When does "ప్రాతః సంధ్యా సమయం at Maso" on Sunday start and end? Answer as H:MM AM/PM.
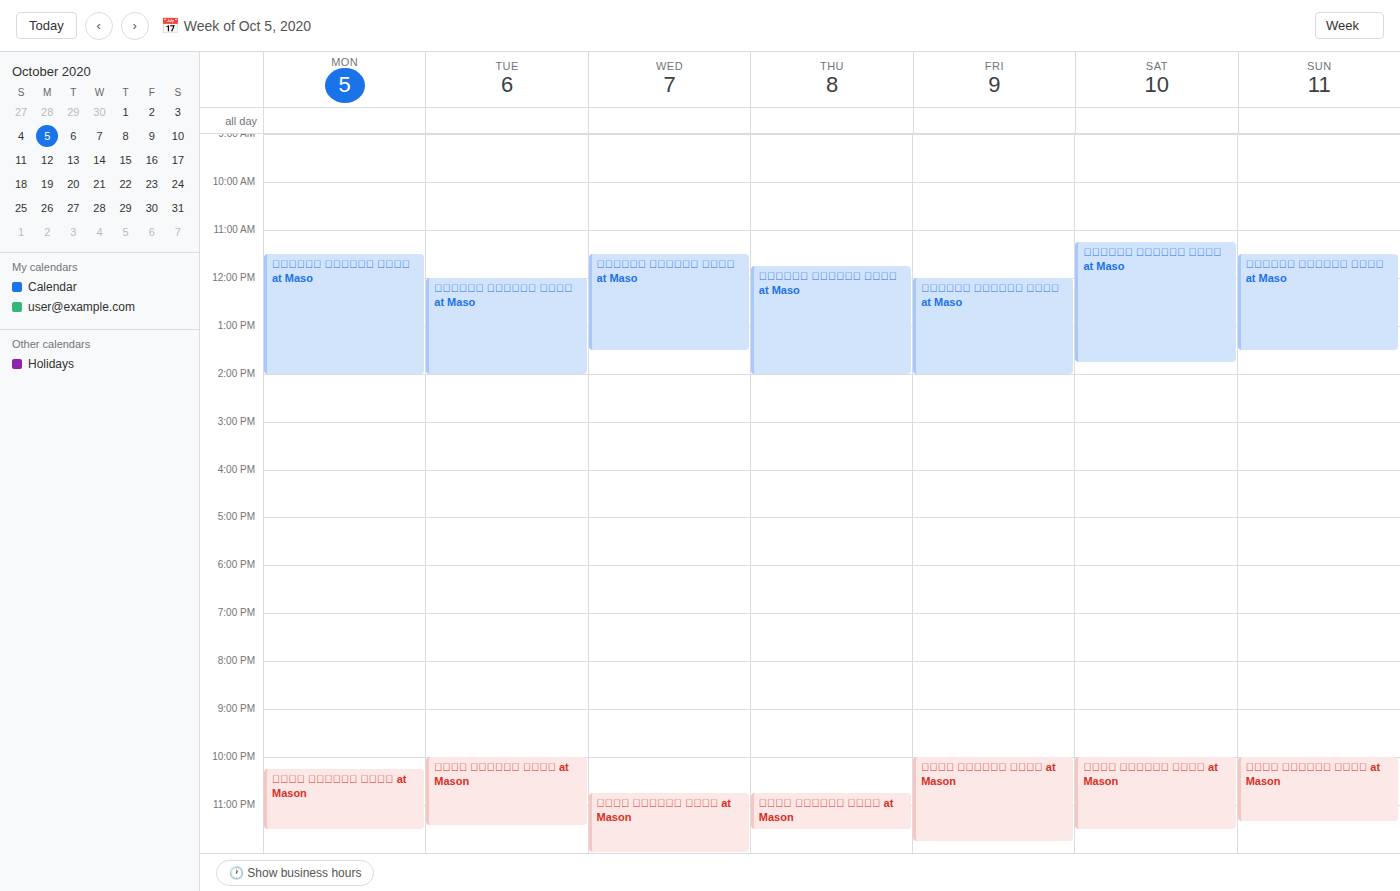
11:30 AM to 1:30 PM